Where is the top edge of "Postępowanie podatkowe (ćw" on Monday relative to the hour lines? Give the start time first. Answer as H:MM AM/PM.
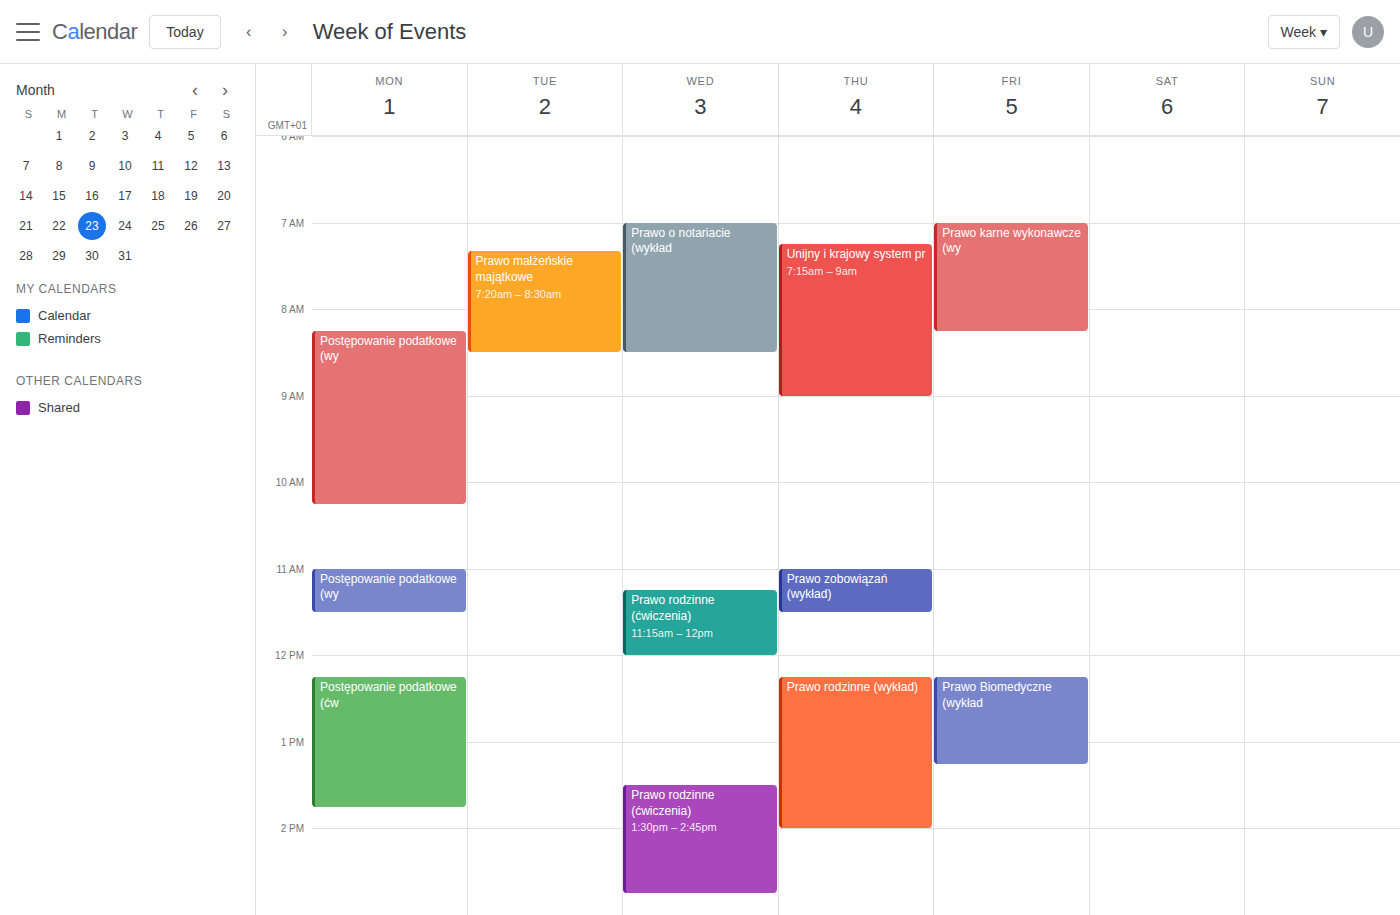
12:15 PM -- neither: a quarter of the way from the 12 PM line to the 1 PM line.